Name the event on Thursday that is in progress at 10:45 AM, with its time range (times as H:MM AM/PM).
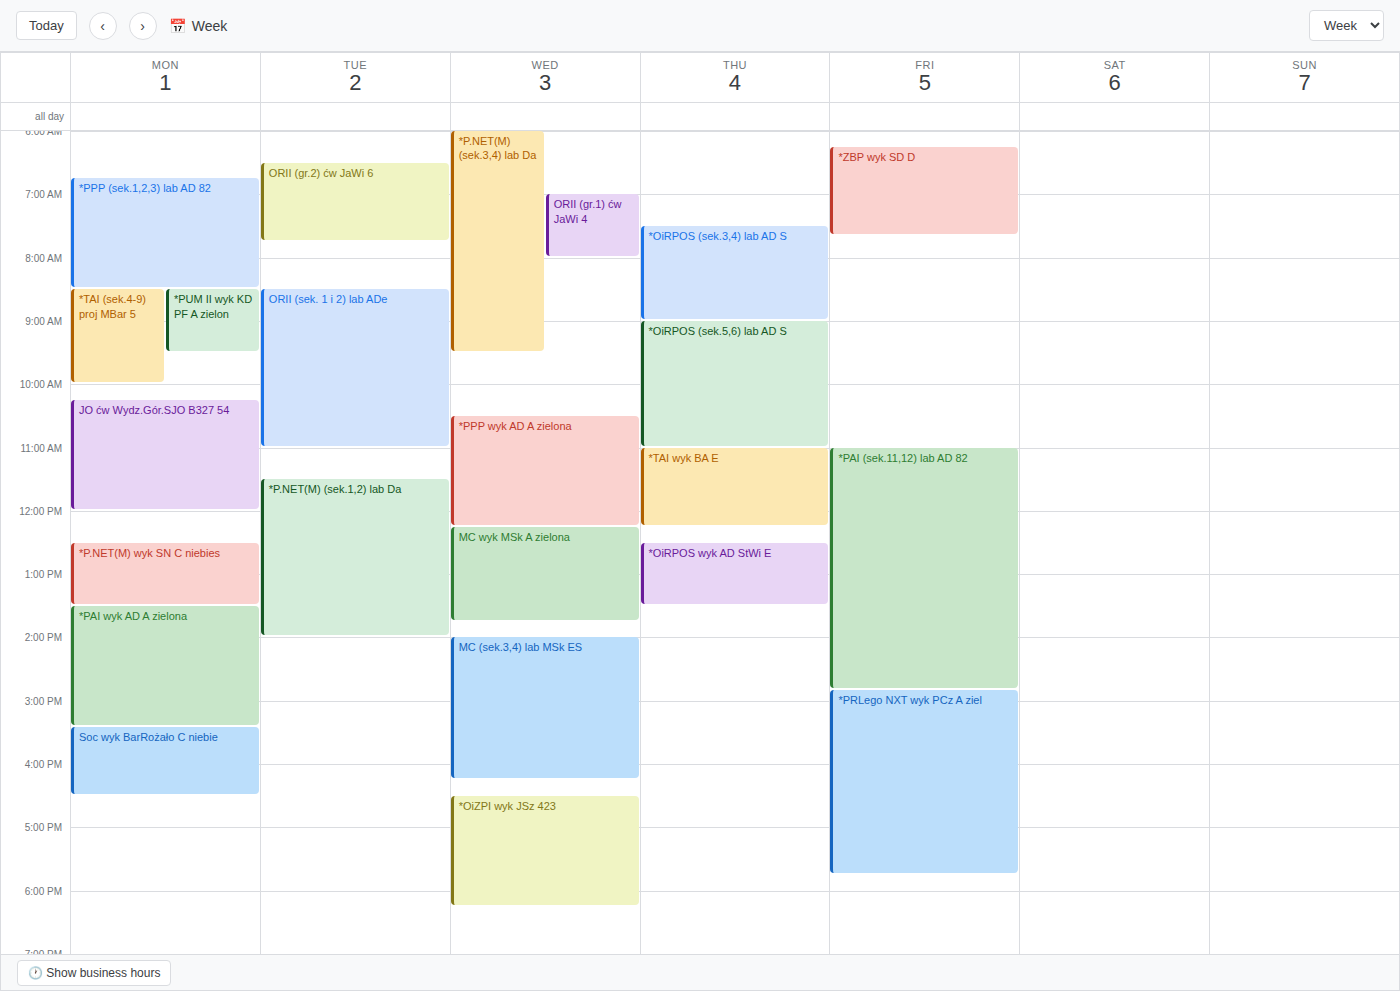
"*OiRPOS (sek.5,6) lab AD S", 9:00 AM to 11:00 AM